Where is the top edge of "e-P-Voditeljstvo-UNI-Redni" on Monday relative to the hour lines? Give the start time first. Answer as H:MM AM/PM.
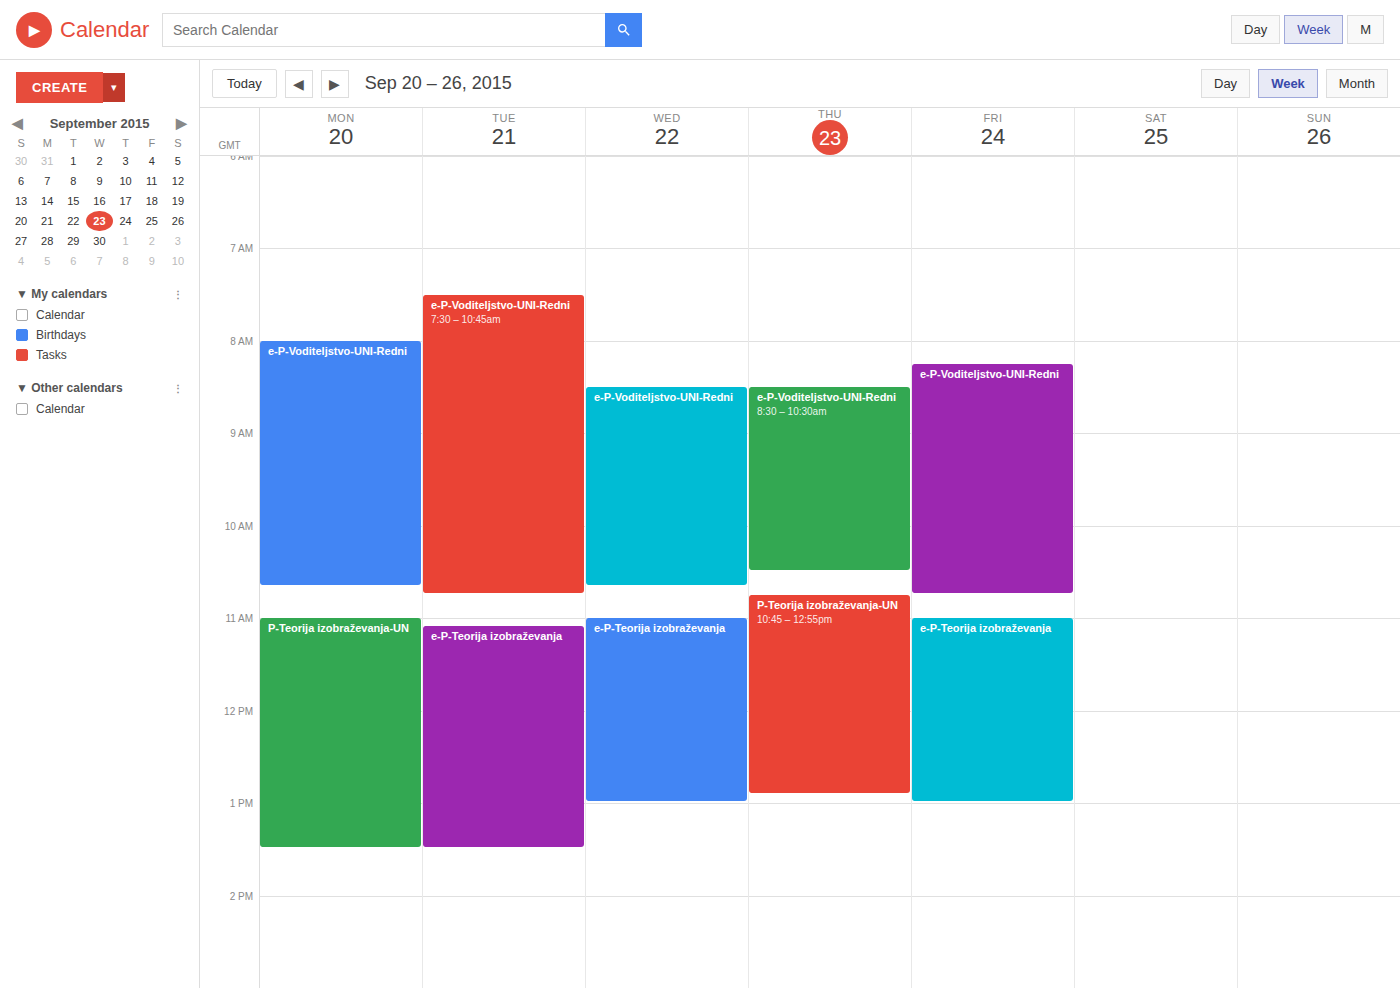
8:00 AM -- exactly on the 8 AM line.